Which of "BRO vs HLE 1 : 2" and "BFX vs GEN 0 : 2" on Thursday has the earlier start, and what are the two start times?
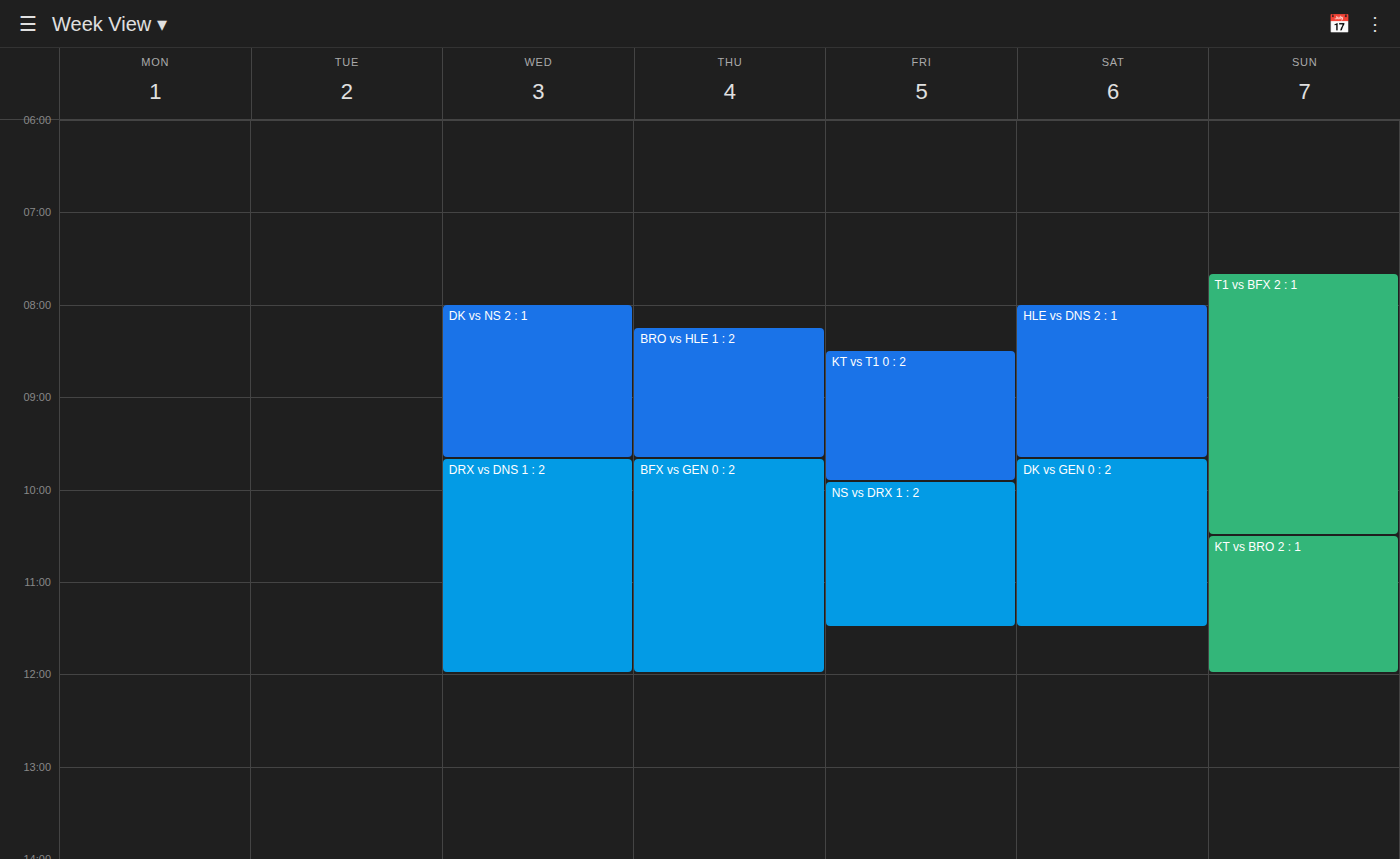
"BRO vs HLE 1 : 2" 8:15 AM; "BFX vs GEN 0 : 2" 9:40 AM.